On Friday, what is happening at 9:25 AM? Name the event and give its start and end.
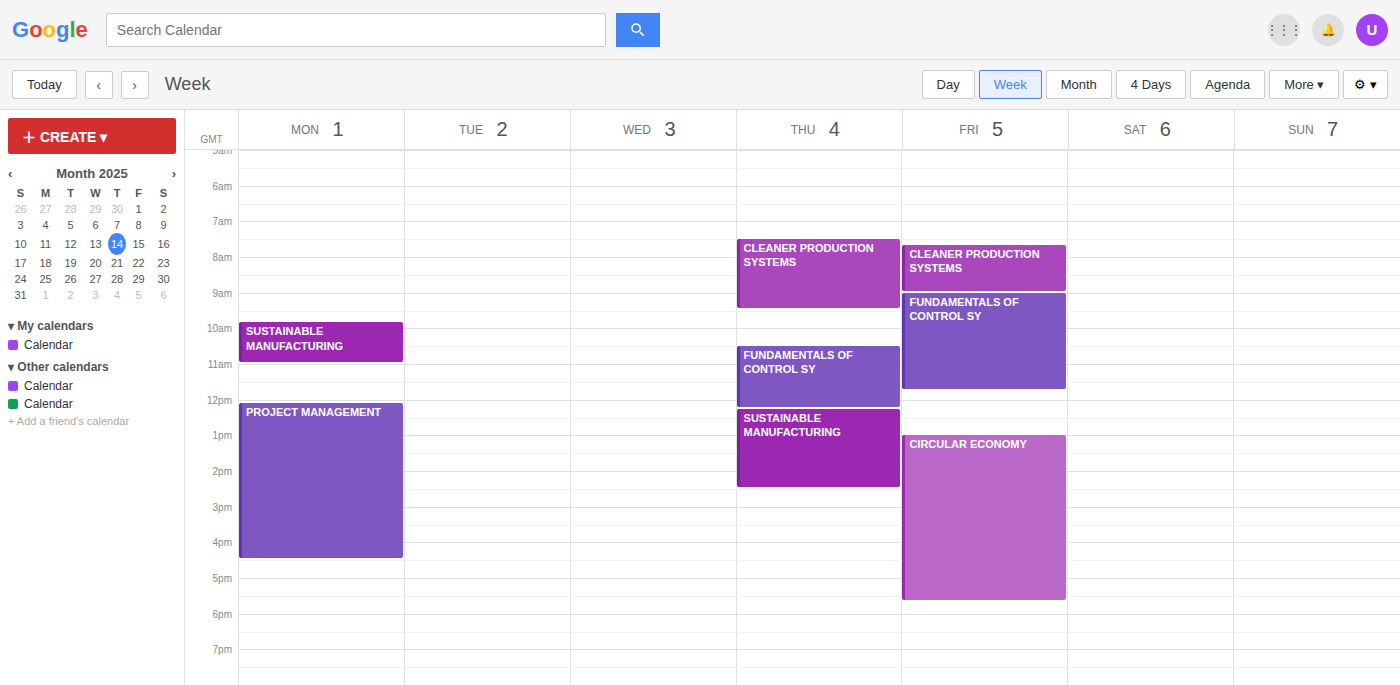
"FUNDAMENTALS OF CONTROL SY", 9:00 AM to 11:45 AM